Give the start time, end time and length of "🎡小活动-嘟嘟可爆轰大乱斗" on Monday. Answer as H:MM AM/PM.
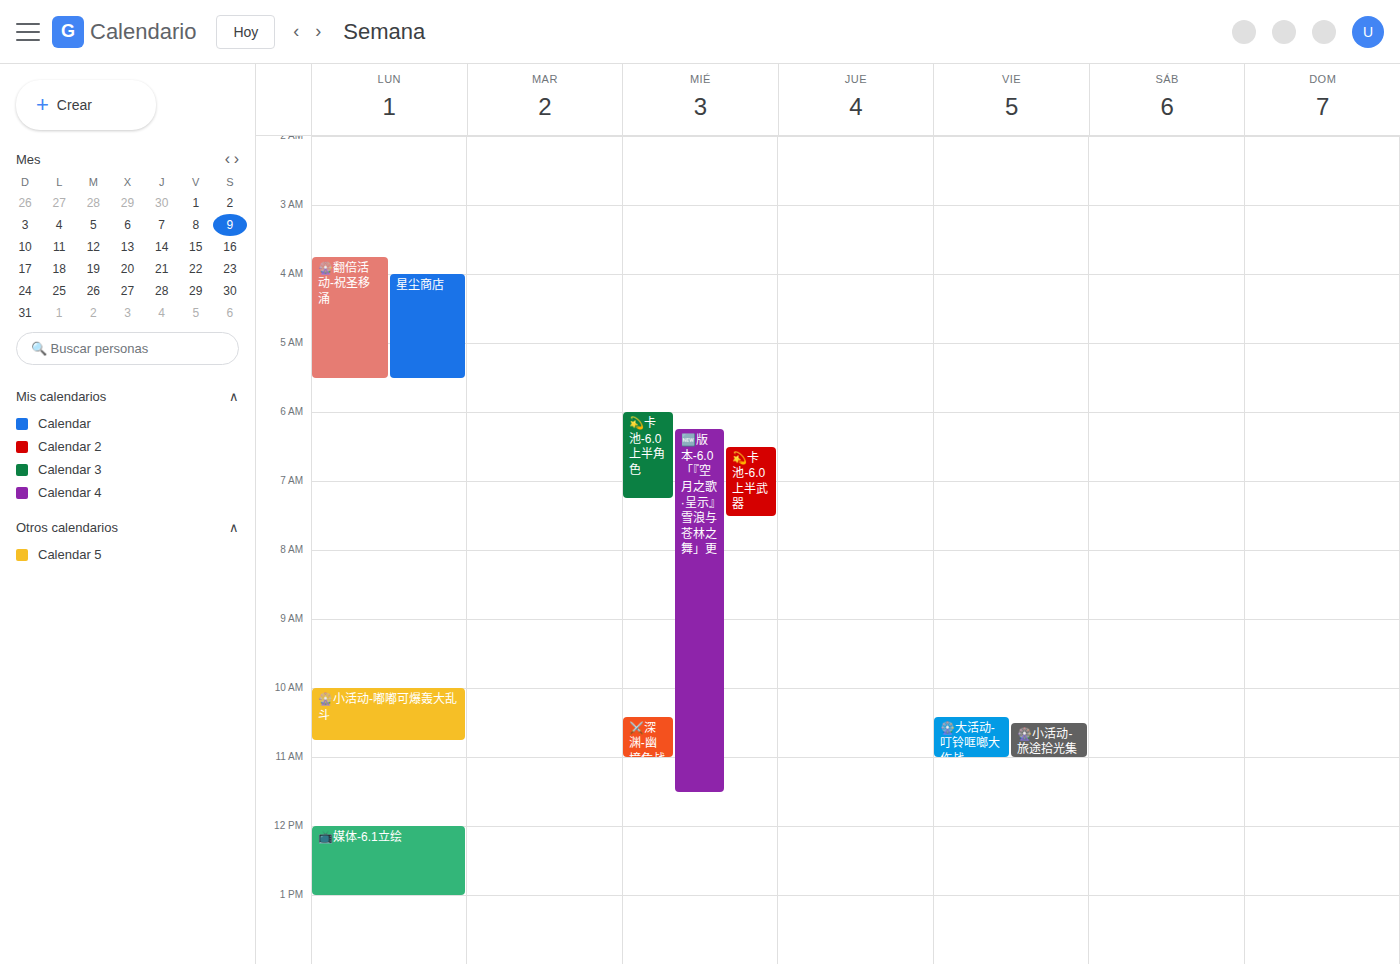
10:00 AM to 10:45 AM, 45 minutes